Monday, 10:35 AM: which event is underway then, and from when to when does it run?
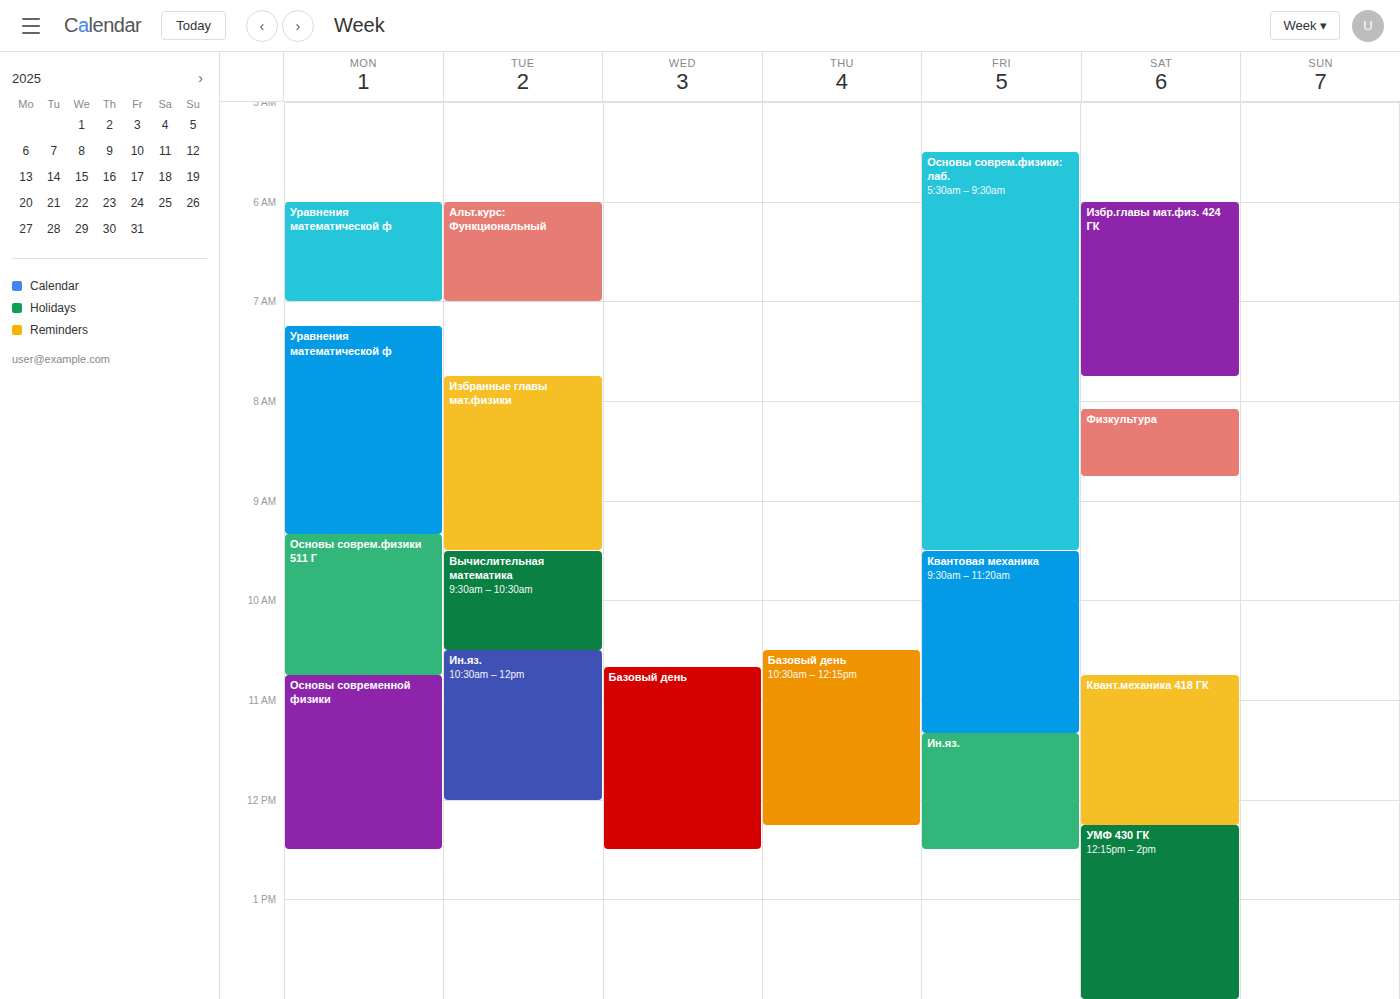
"Основы соврем.физики 511 Г", 9:20 AM to 10:45 AM